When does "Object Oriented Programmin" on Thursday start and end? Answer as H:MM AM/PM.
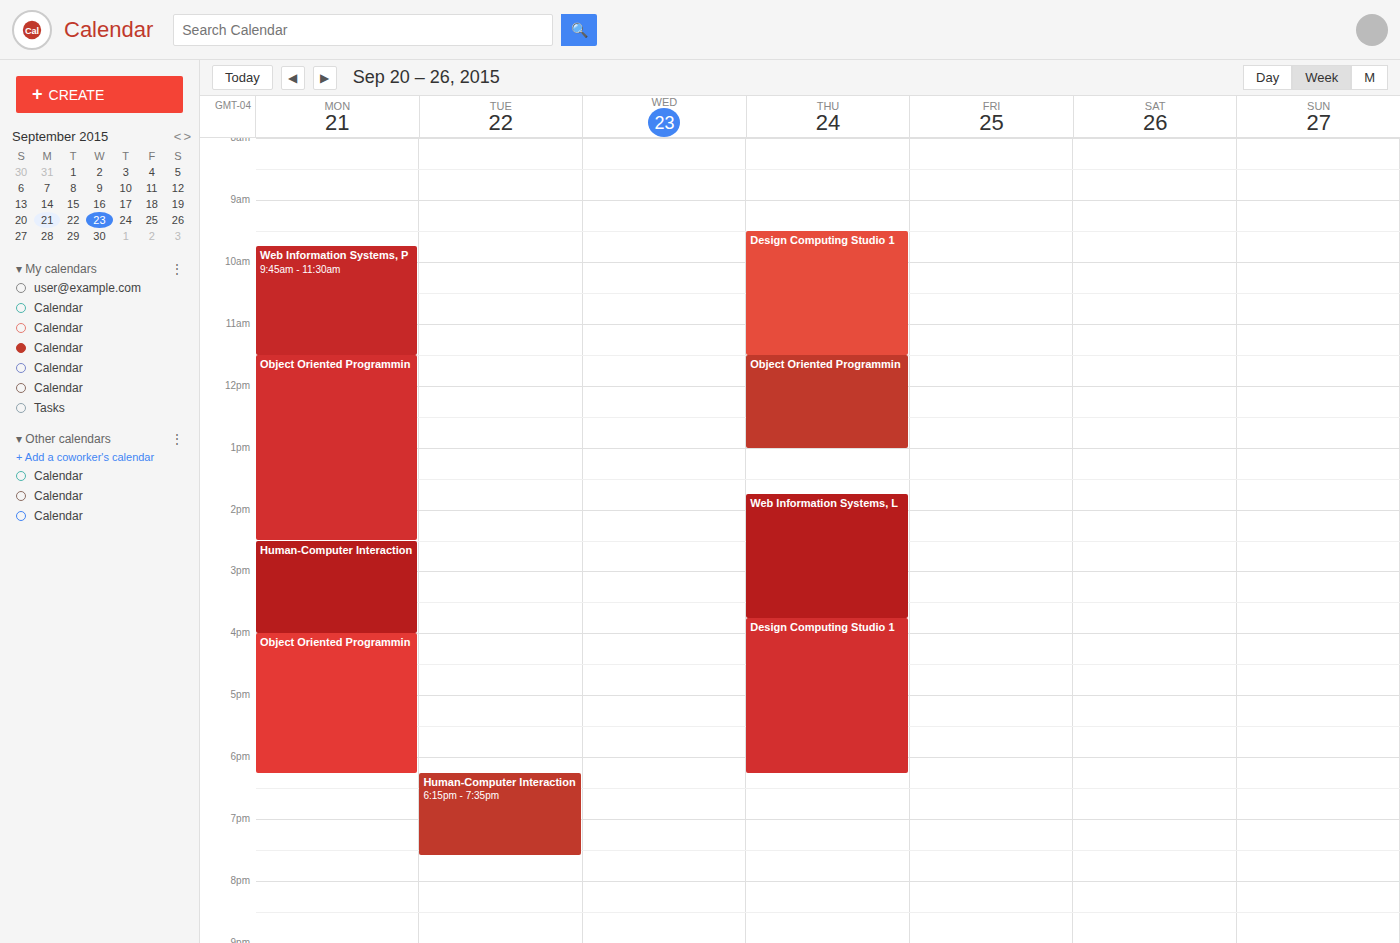
11:30 AM to 1:00 PM